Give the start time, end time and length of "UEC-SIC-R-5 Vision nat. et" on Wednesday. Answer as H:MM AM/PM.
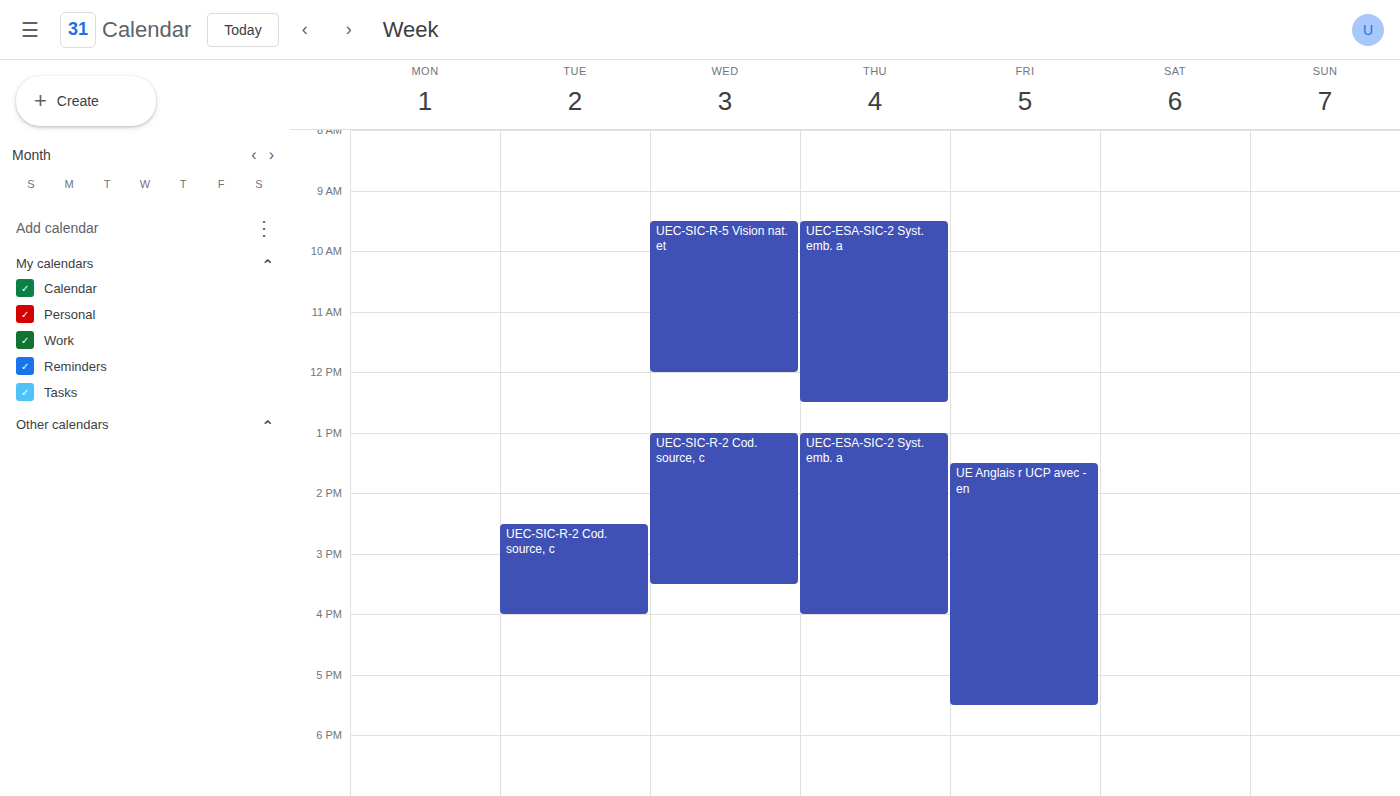
9:30 AM to 12:00 PM, 2 hours 30 minutes